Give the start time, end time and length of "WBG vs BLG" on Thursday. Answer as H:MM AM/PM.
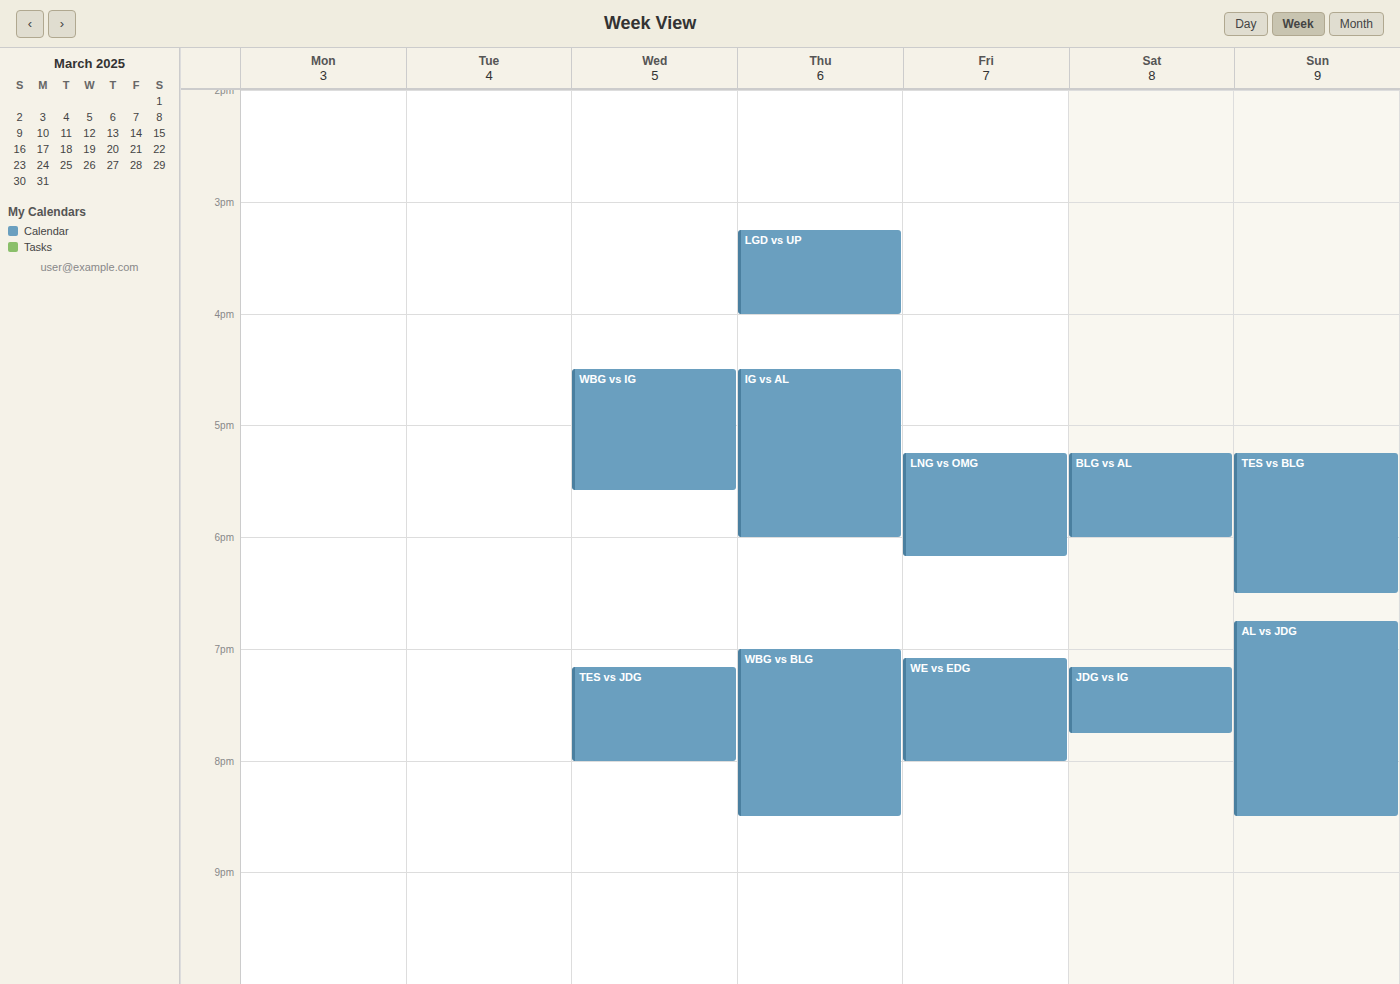
7:00 PM to 8:30 PM, 1 hour 30 minutes